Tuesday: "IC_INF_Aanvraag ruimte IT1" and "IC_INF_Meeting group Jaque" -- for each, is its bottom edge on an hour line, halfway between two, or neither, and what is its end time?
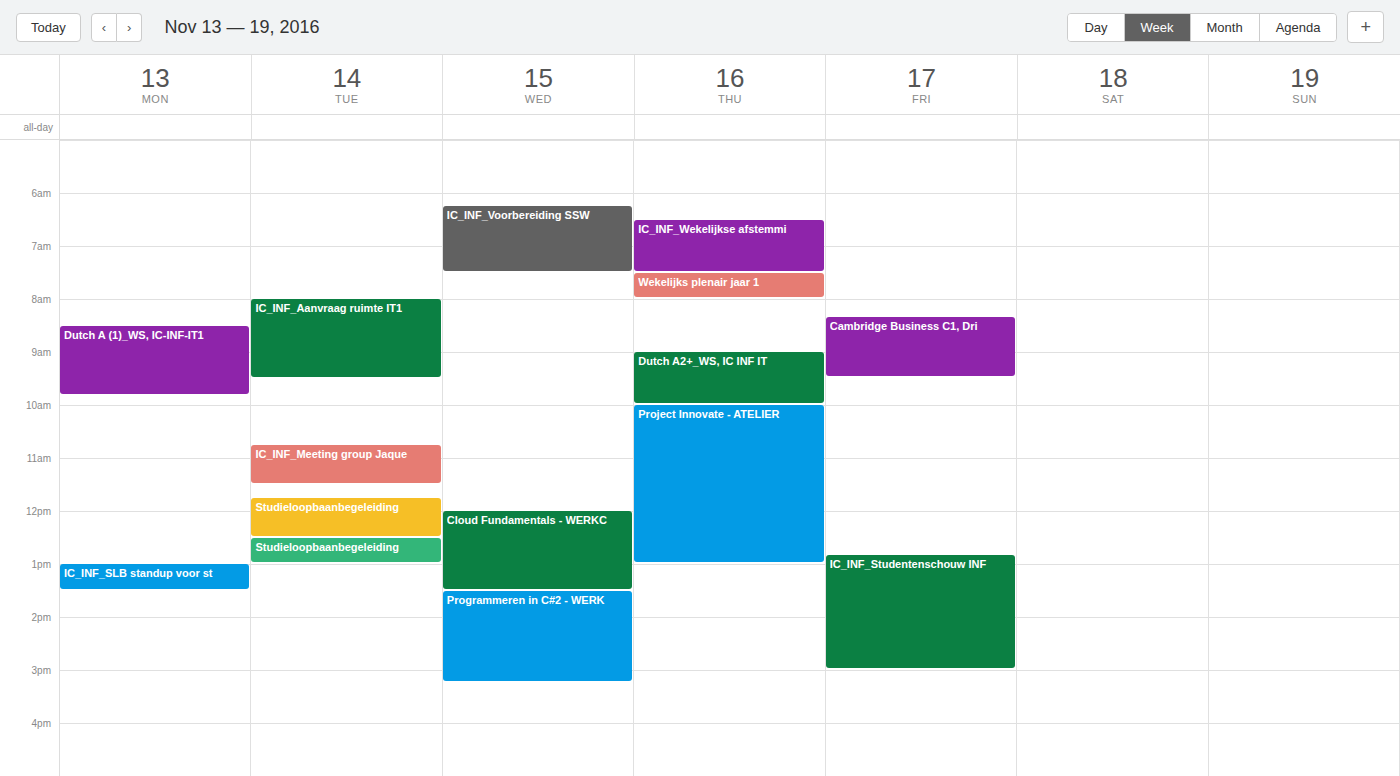
"IC_INF_Aanvraag ruimte IT1": 9:30 AM, halfway between the 9 AM and 10 AM lines. "IC_INF_Meeting group Jaque": 11:30 AM, halfway between the 11 AM and 12 PM lines.